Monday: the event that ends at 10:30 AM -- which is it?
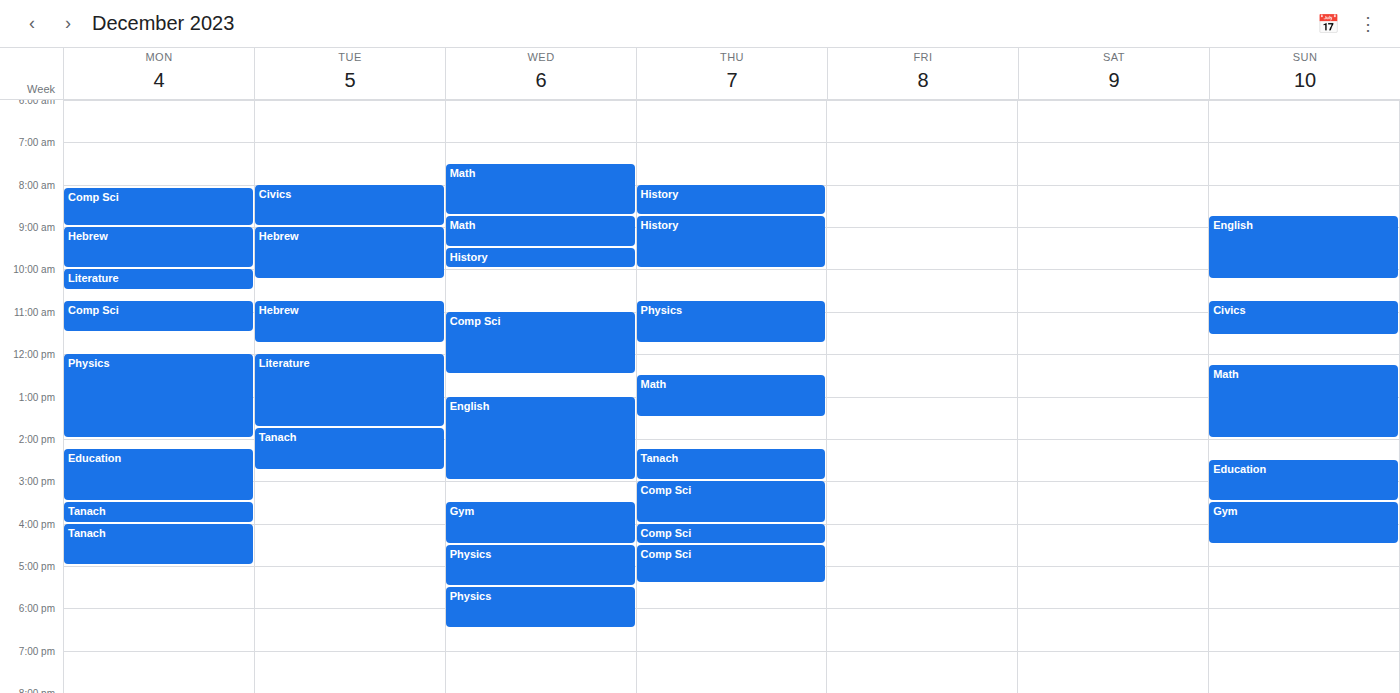
"Literature"